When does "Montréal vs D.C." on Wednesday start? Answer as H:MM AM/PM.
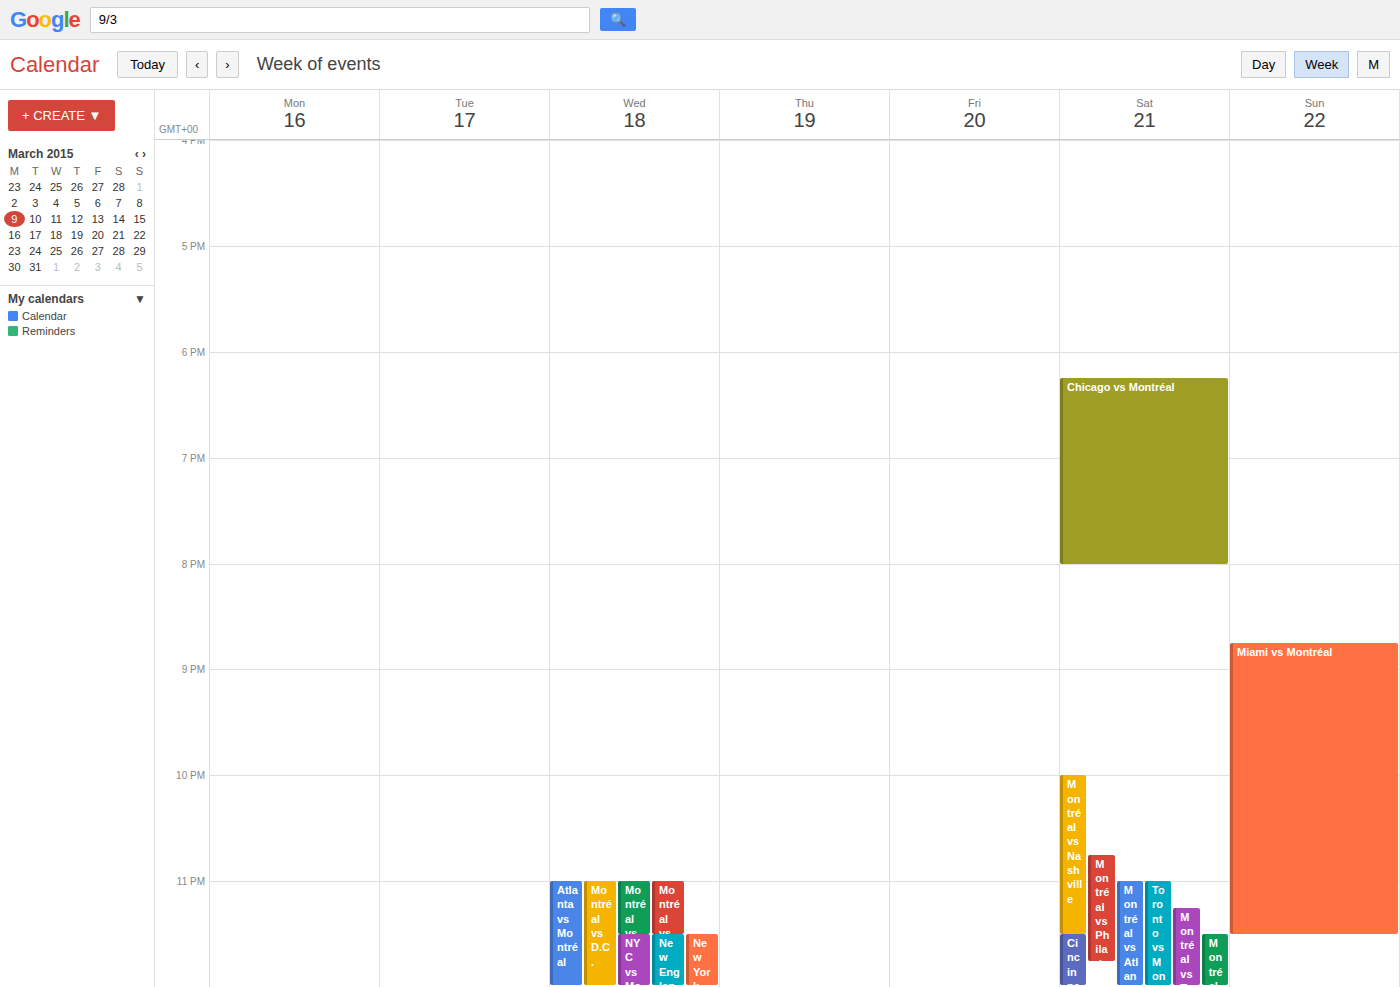
11:00 PM